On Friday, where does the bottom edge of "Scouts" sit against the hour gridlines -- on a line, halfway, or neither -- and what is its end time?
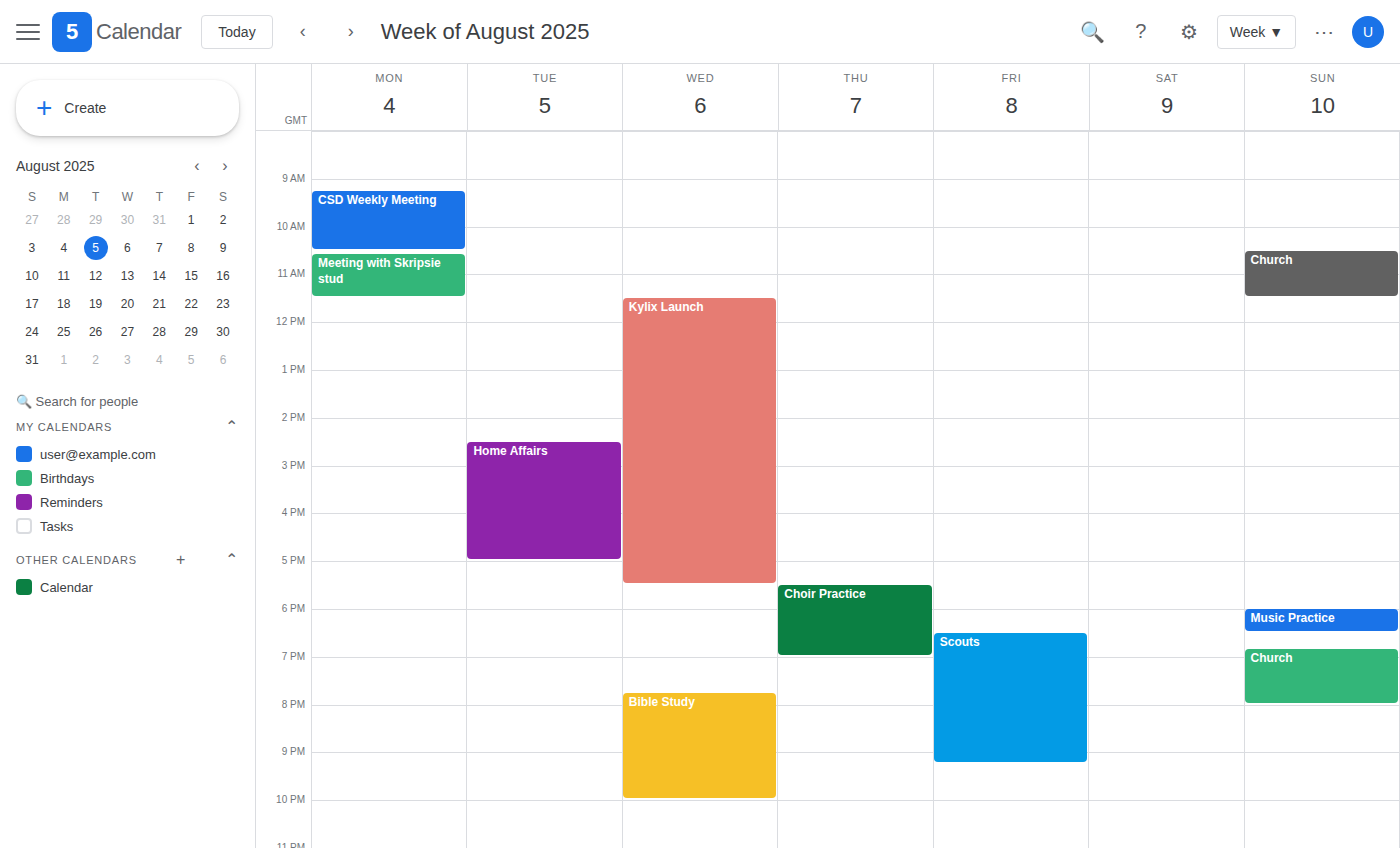
9:15 PM -- neither: a quarter of the way from the 9 PM line to the 10 PM line.